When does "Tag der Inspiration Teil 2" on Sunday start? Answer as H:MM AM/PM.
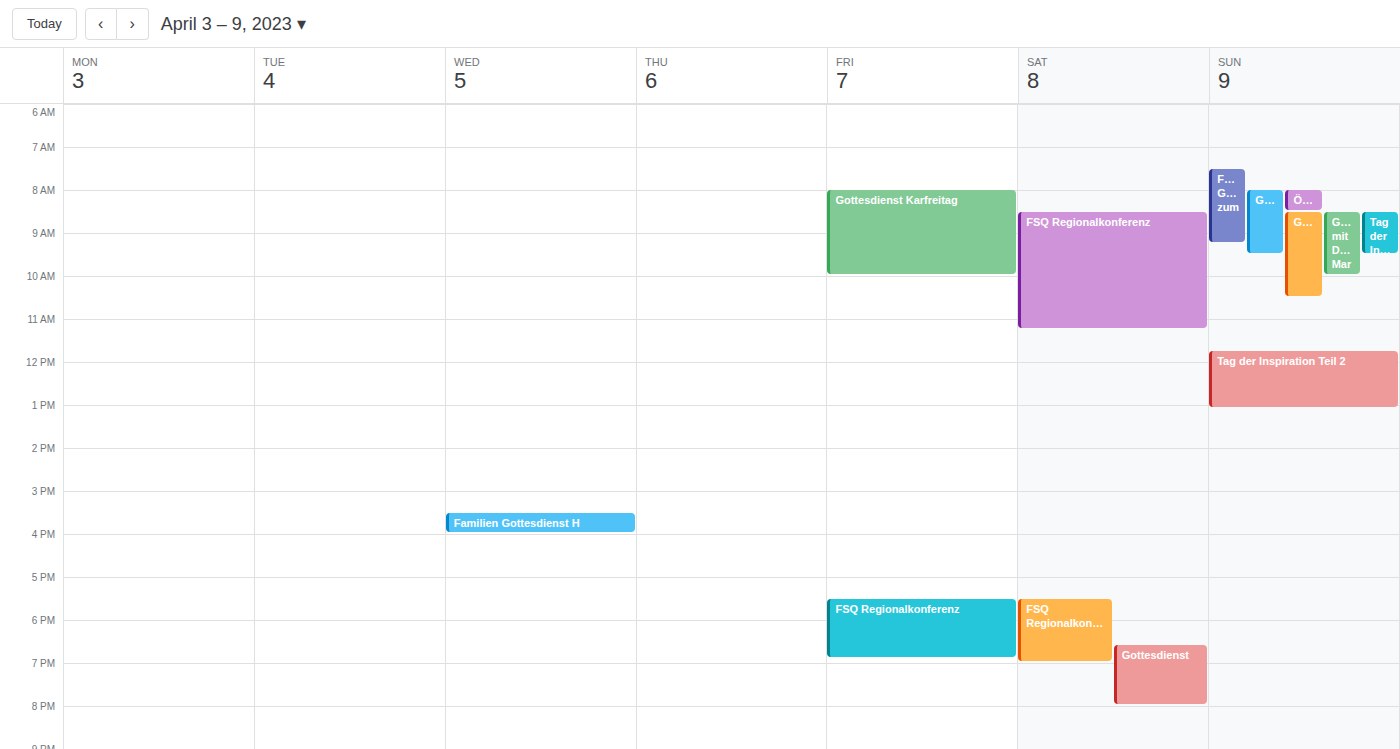
11:45 AM